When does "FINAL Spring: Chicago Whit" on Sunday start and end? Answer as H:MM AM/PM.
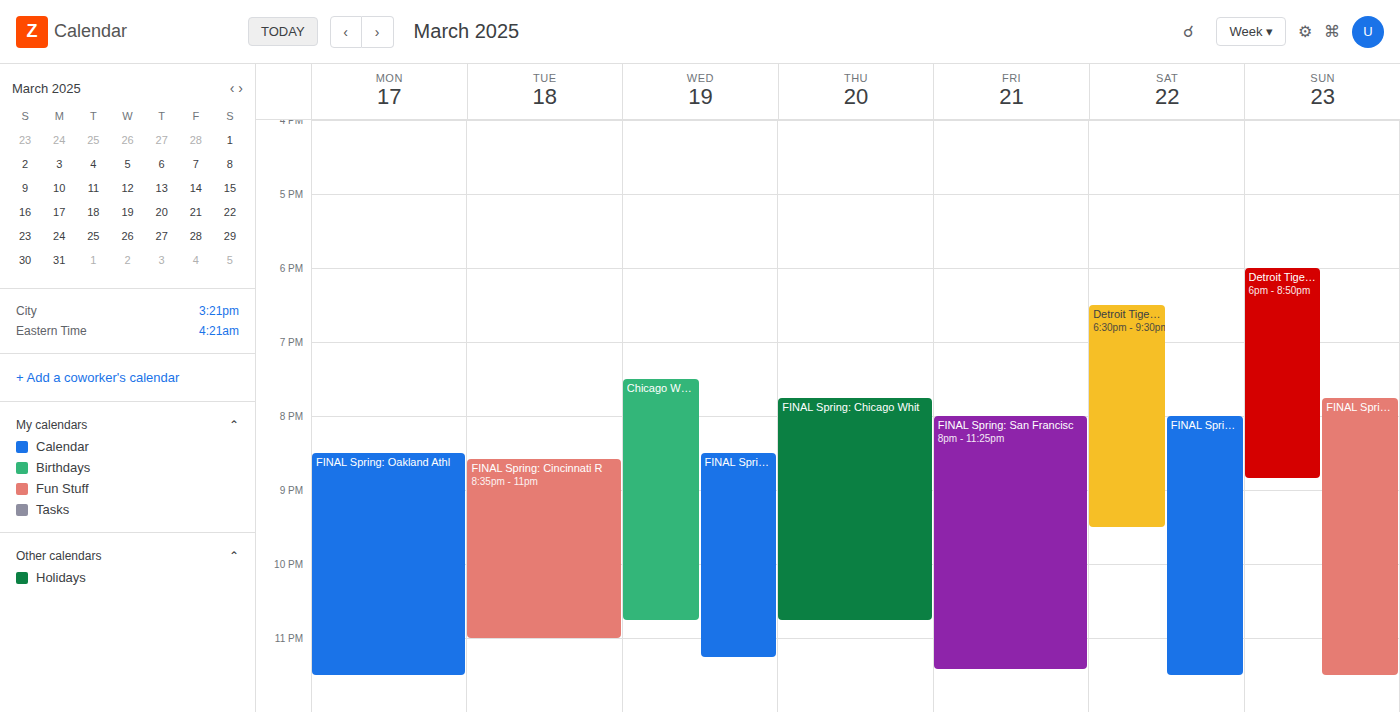
7:45 PM to 11:30 PM